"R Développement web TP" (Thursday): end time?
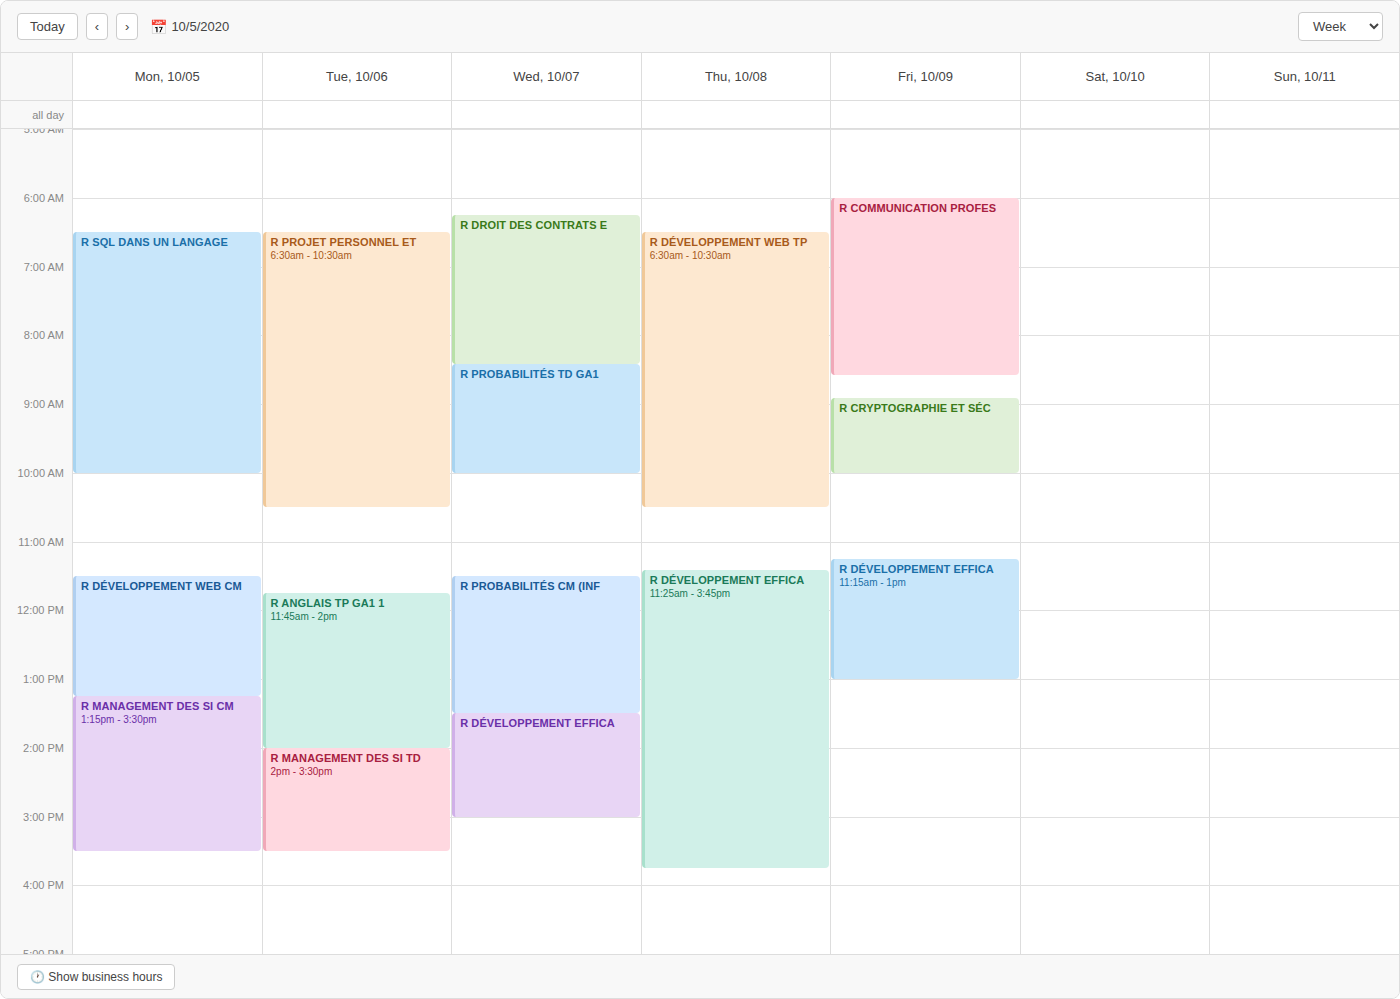
10:30 AM